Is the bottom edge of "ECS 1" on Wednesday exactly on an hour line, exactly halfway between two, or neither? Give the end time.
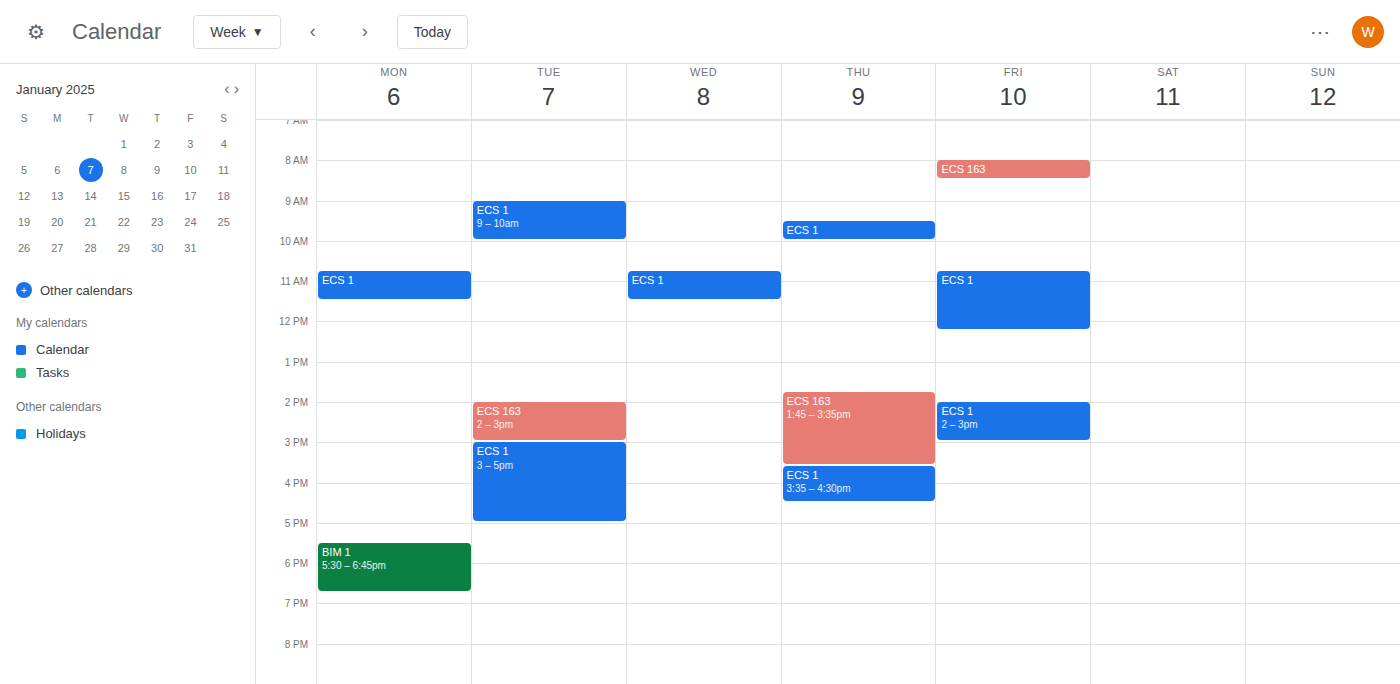
11:30 AM -- halfway between the 11 AM and 12 PM lines.